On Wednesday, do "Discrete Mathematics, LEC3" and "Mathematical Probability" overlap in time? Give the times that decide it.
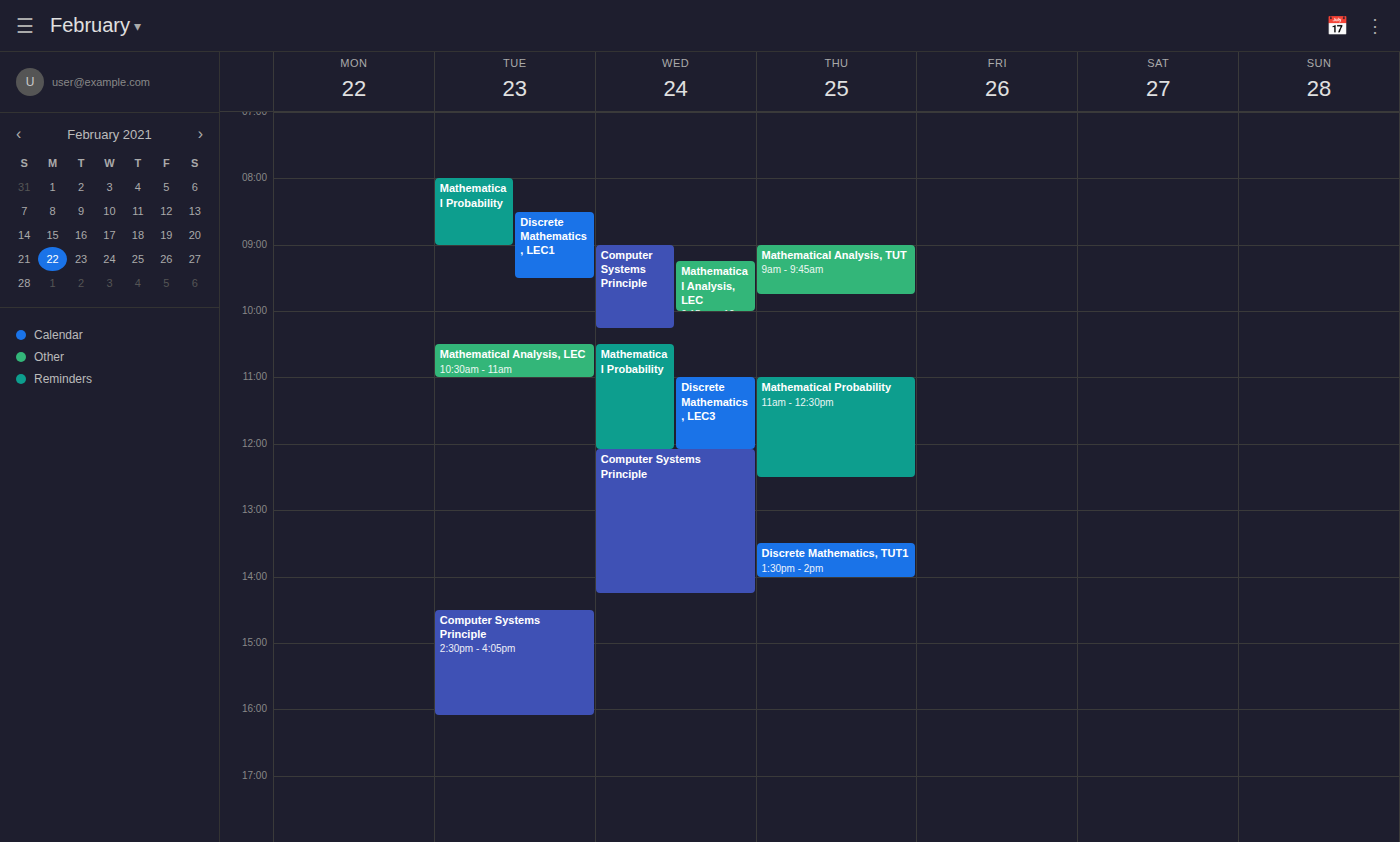
"Discrete Mathematics, LEC3" runs 11:00 AM to 12:05 PM, inside "Mathematical Probability" -- they overlap.